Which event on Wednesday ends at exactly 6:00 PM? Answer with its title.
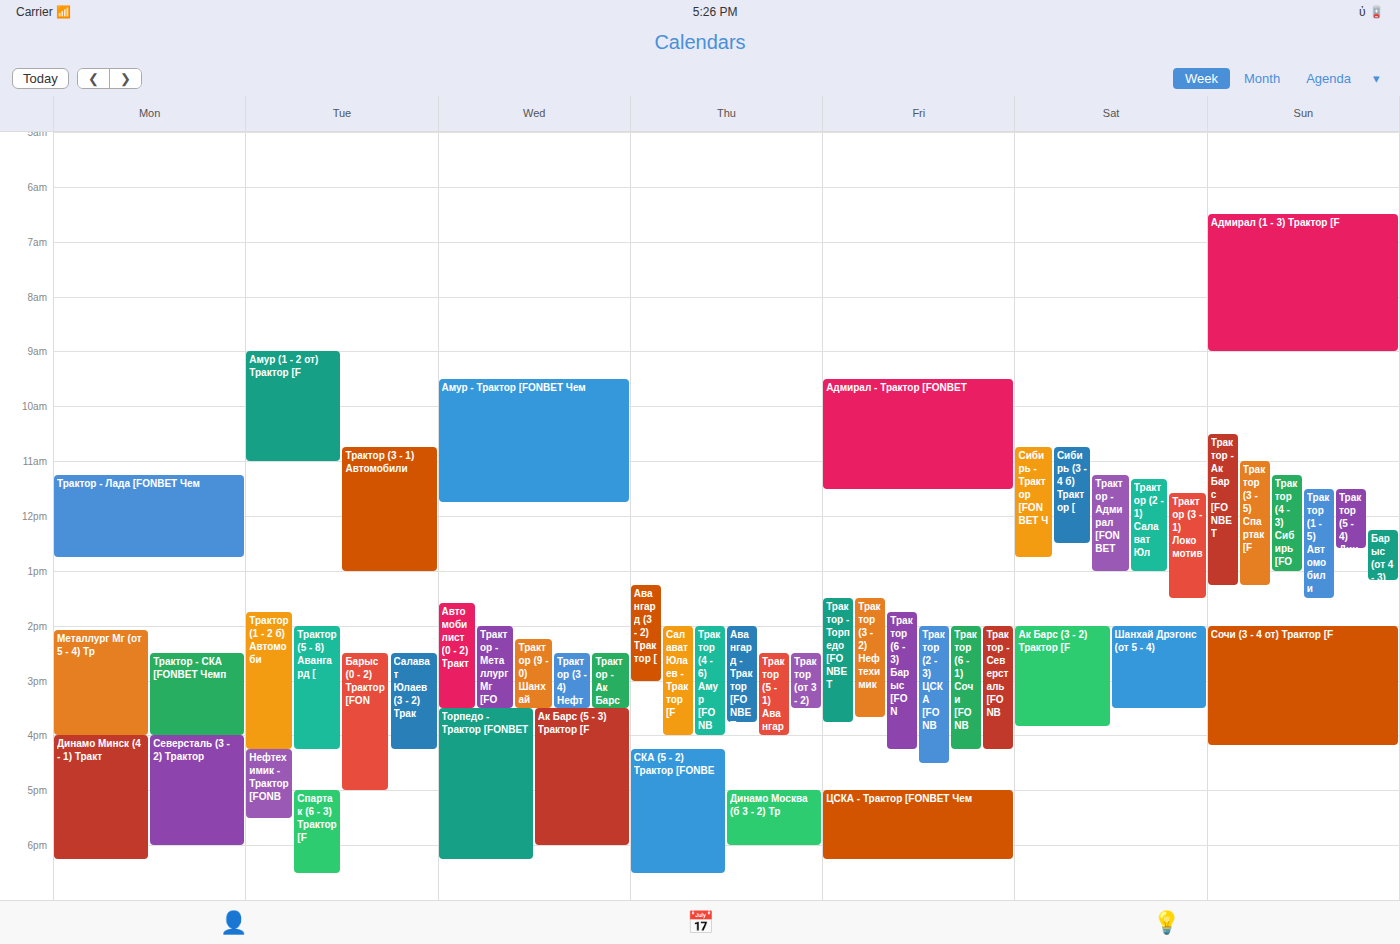
"Ак Барс (5 - 3) Трактор [F"